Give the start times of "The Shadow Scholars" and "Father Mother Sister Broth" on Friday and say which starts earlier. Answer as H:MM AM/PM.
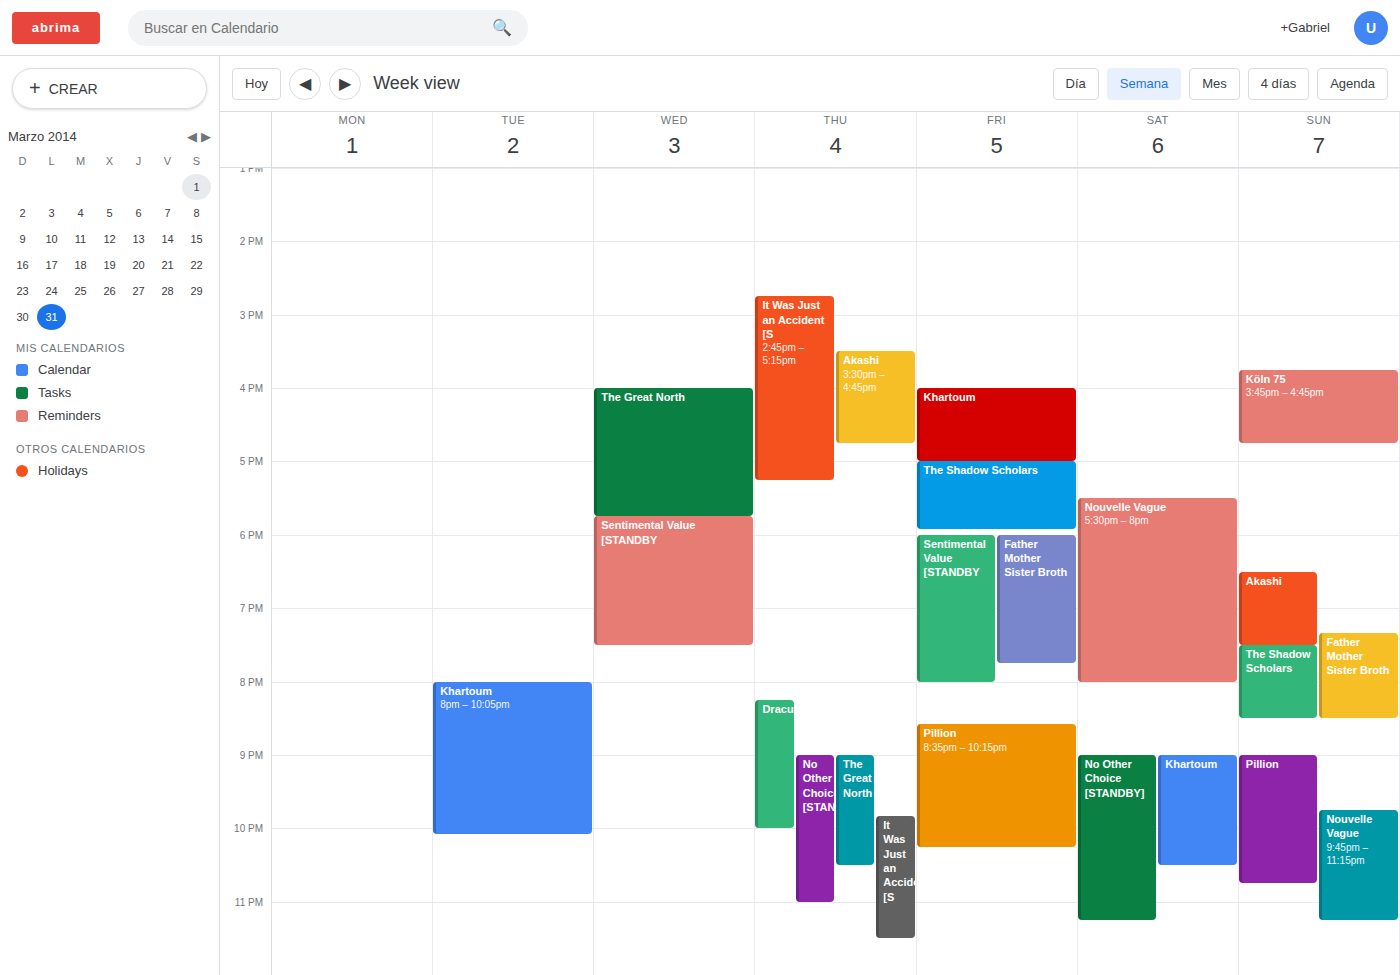
"The Shadow Scholars" 5:00 PM; "Father Mother Sister Broth" 6:00 PM.